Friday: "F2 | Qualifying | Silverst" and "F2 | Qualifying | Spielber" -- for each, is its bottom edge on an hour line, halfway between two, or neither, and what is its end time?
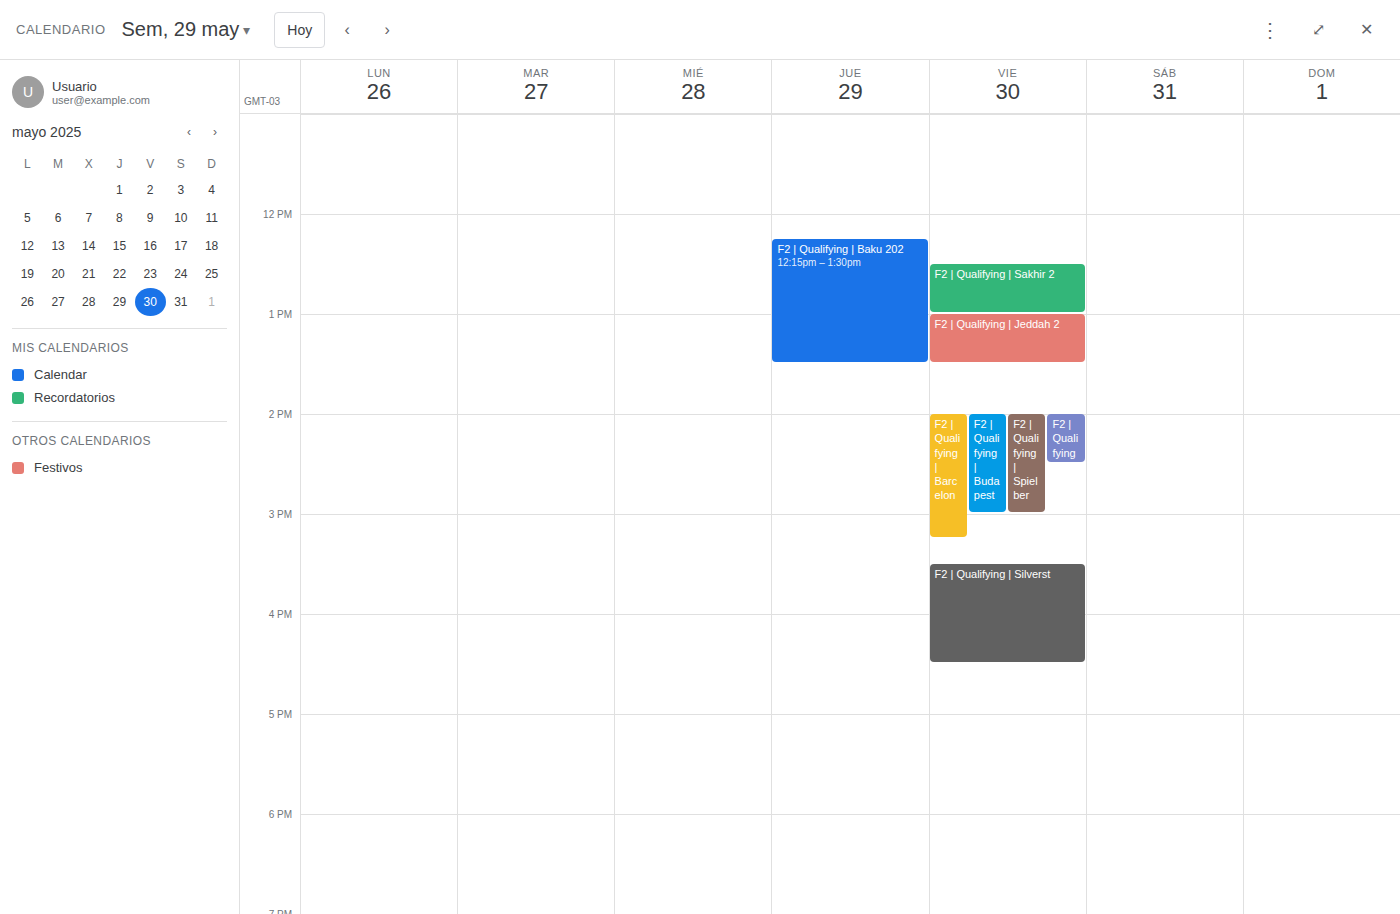
"F2 | Qualifying | Silverst": 4:30 PM, halfway between the 4 PM and 5 PM lines. "F2 | Qualifying | Spielber": 3:00 PM, exactly on the 3 PM line.